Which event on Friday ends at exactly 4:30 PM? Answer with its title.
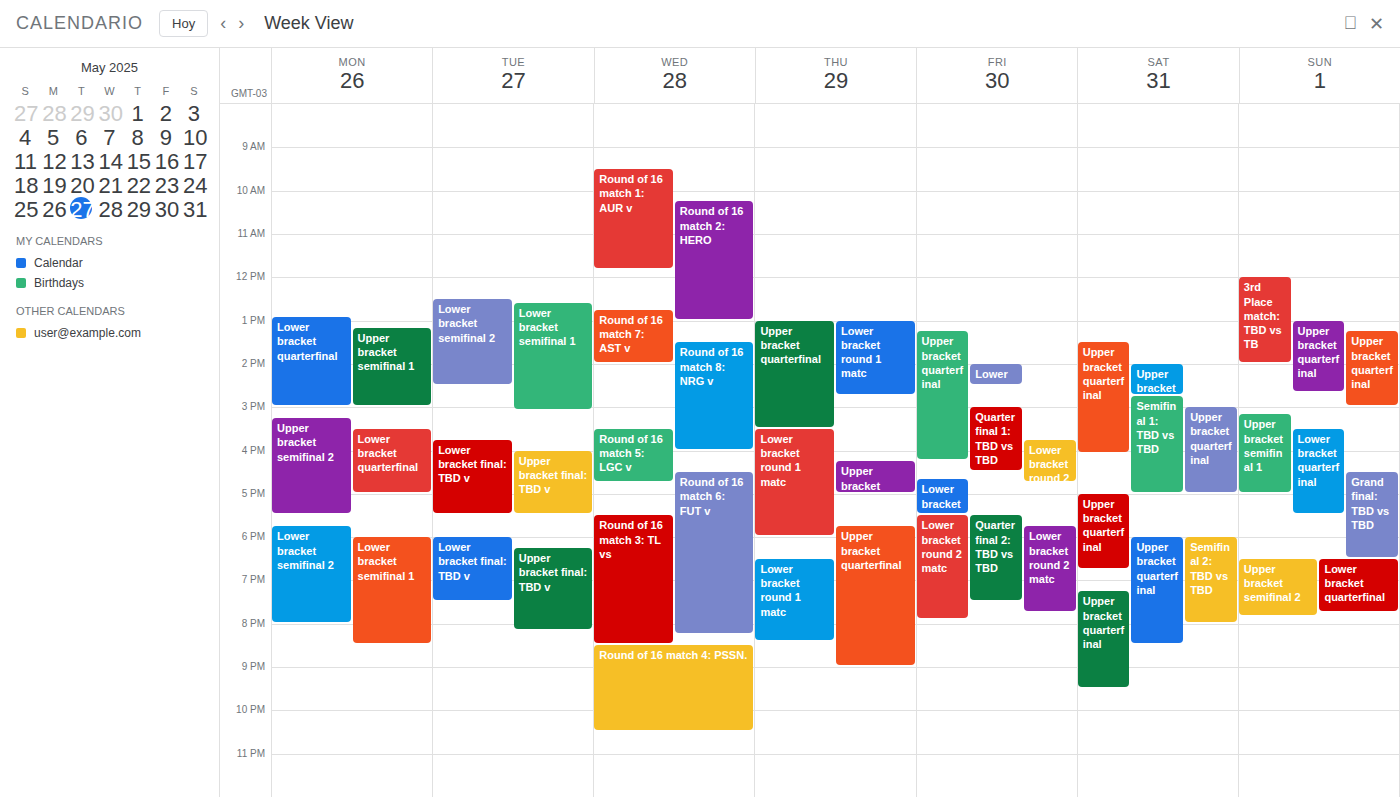
"Quarterfinal 1: TBD vs TBD"